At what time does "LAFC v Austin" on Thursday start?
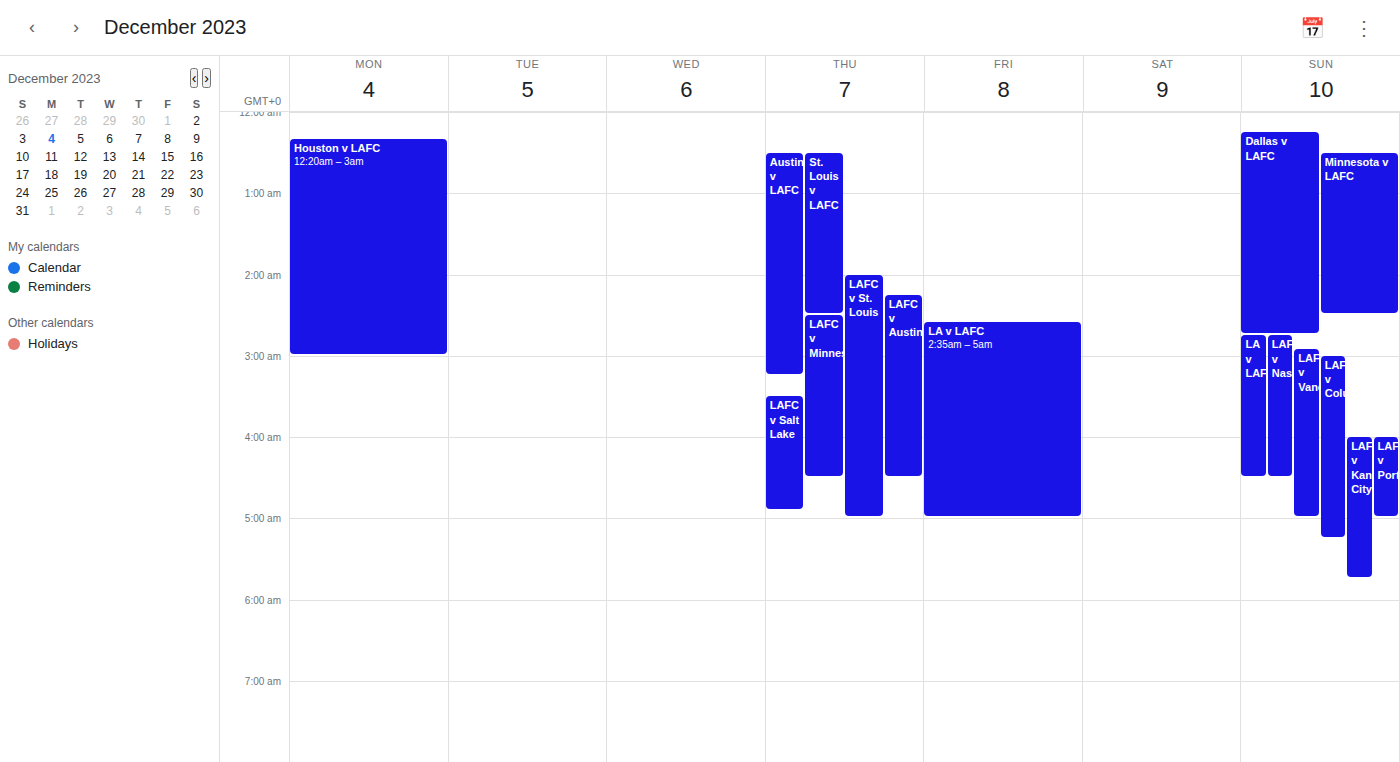
2:15 AM